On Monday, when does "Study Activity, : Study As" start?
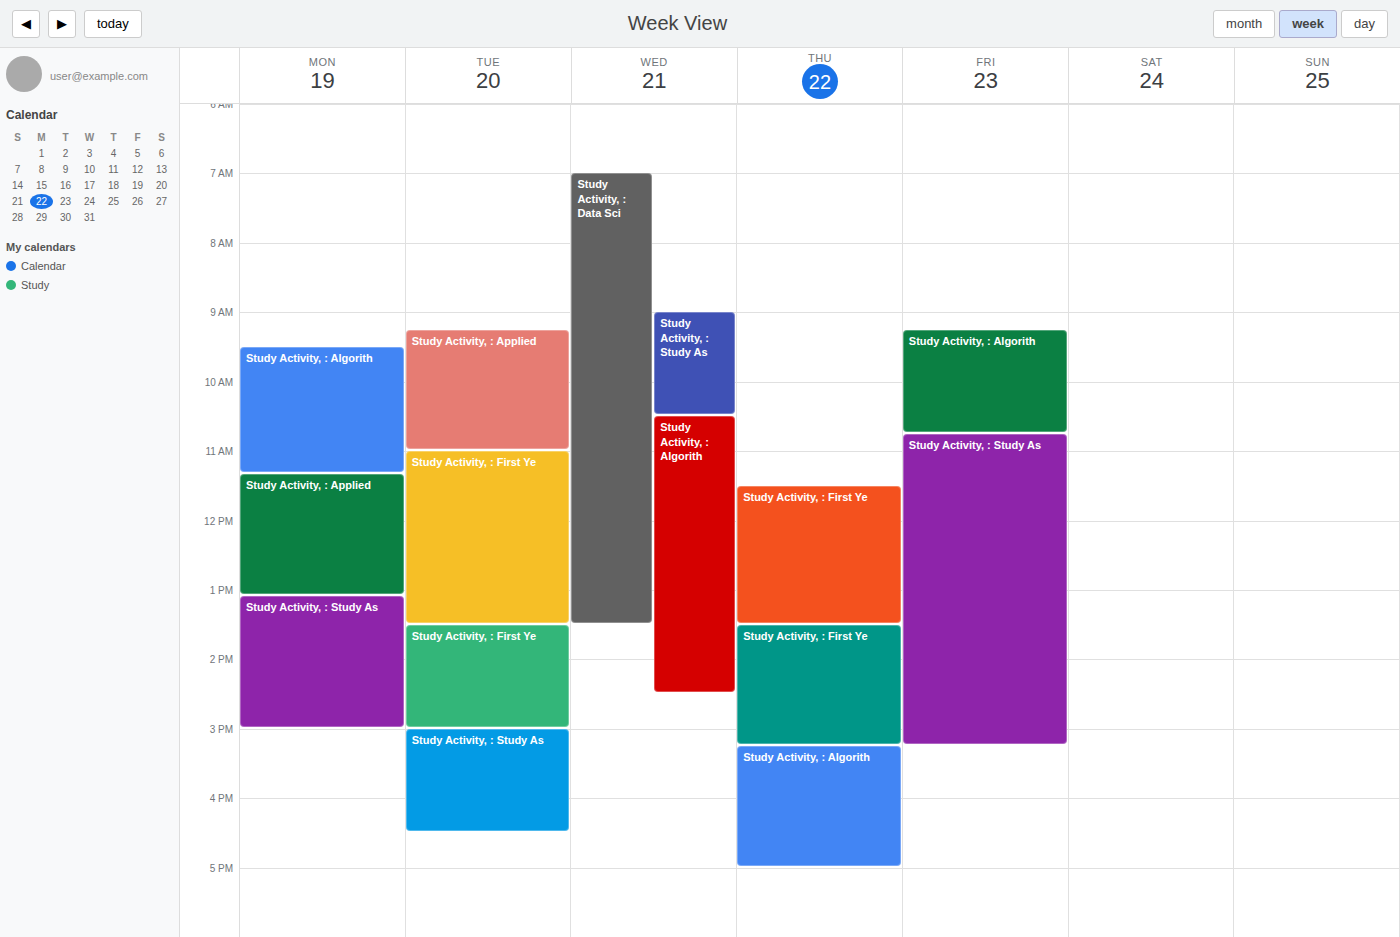
1:05 PM